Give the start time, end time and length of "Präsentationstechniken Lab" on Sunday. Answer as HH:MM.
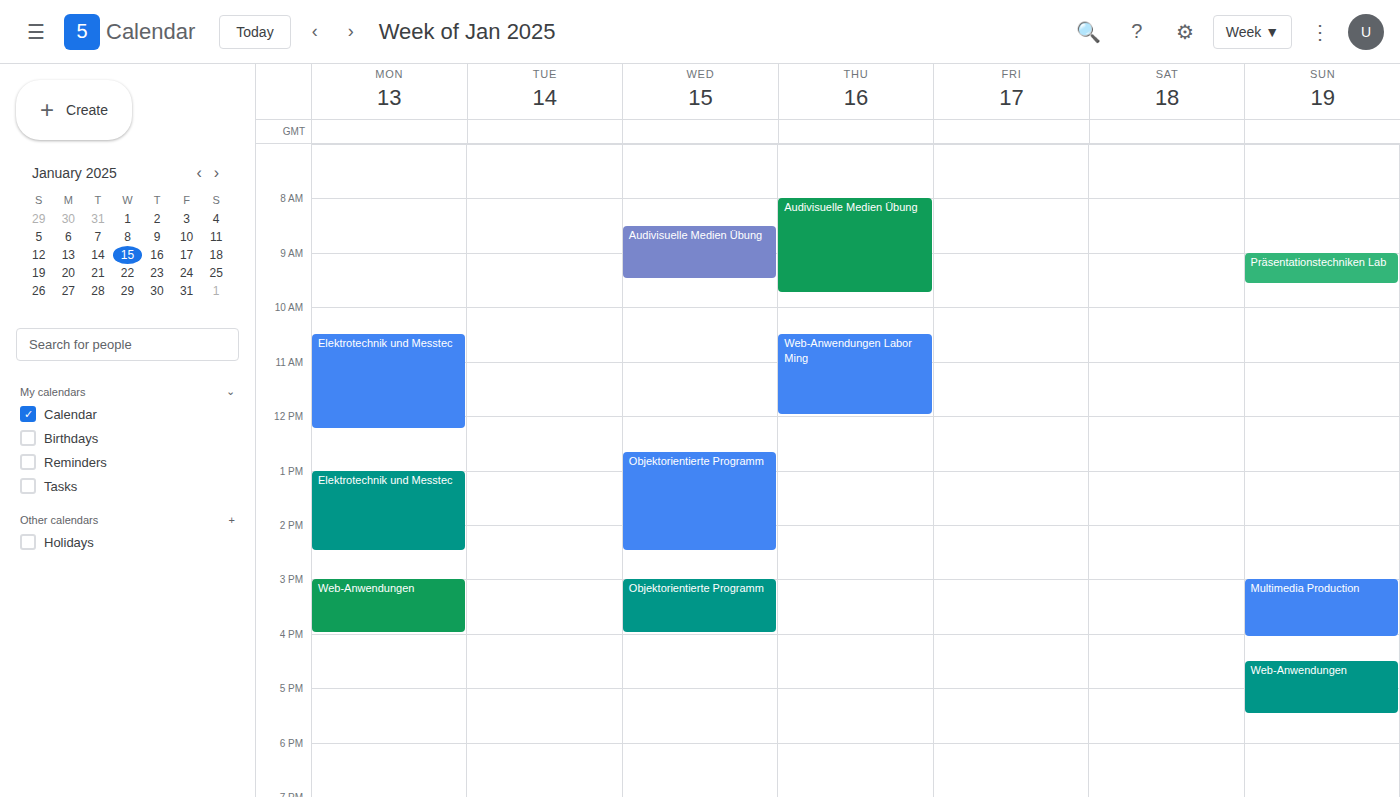
09:00 to 09:35, 35 minutes